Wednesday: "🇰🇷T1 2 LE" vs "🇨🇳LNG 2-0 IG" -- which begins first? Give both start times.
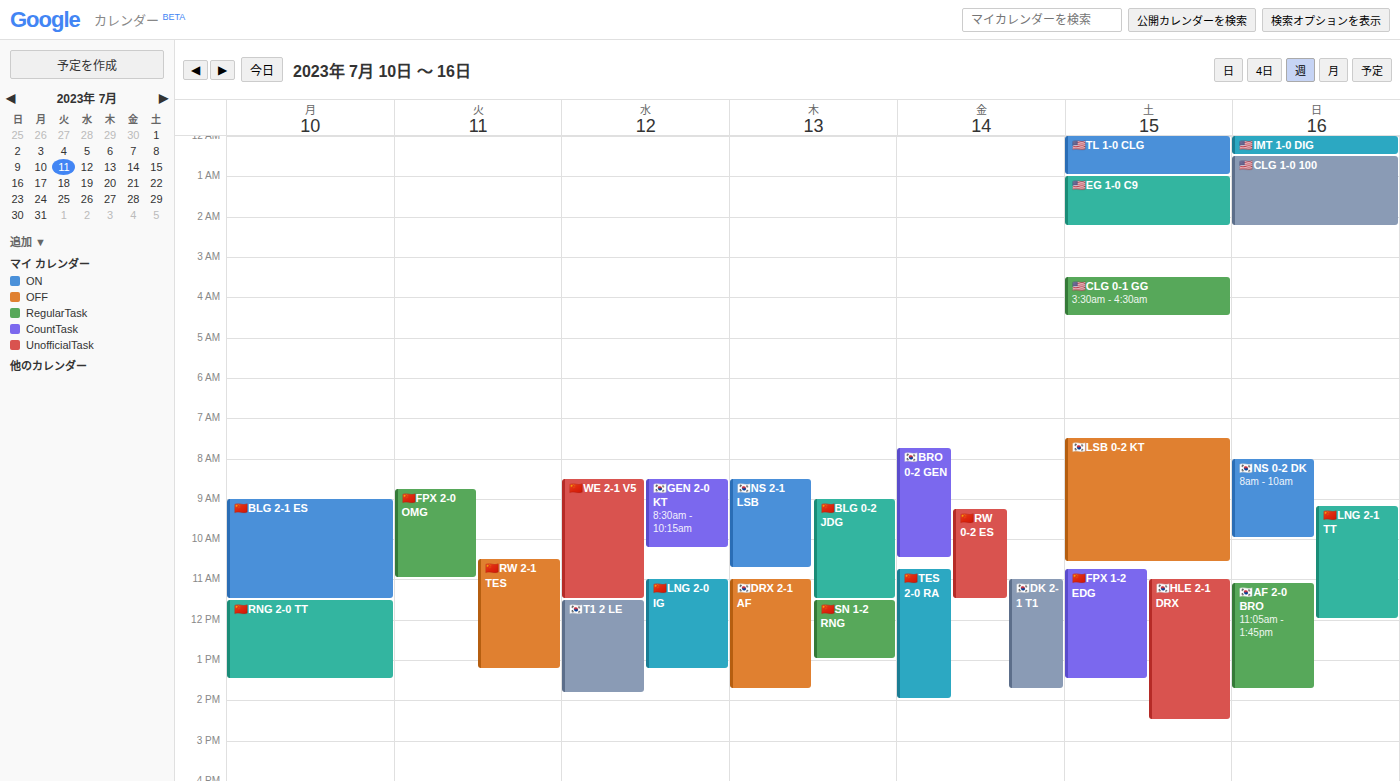
"🇨🇳LNG 2-0 IG" 11:00 AM; "🇰🇷T1 2 LE" 11:30 AM.